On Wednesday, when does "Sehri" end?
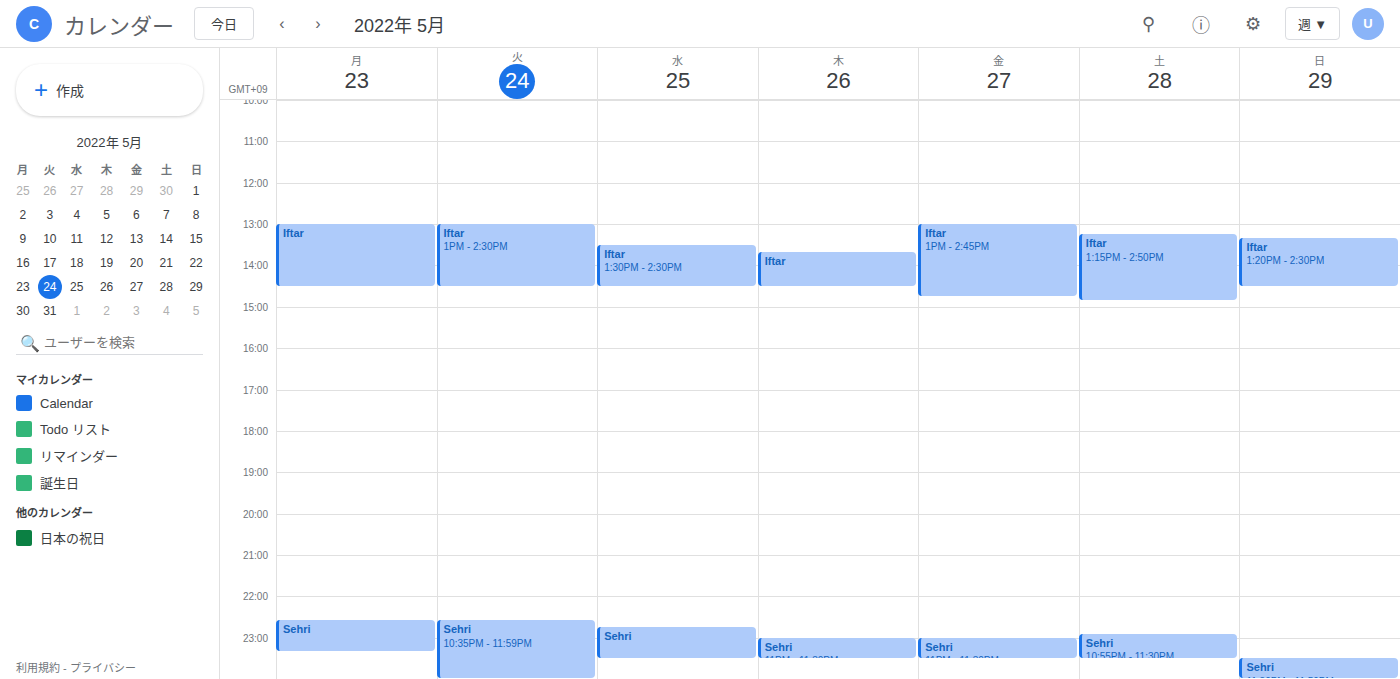
11:30 PM